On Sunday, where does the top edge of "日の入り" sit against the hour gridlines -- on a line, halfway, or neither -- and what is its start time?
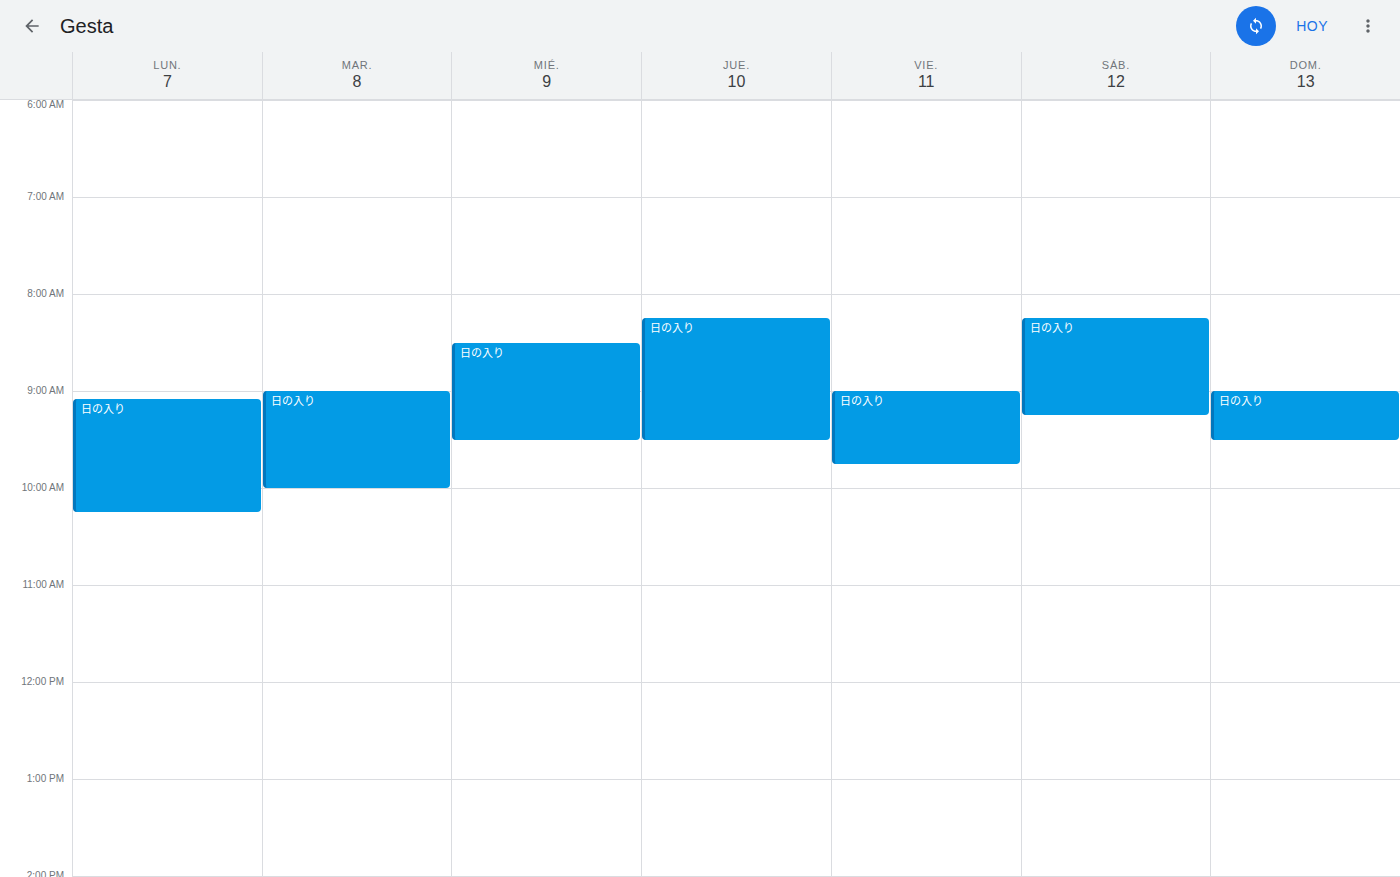
9:00 AM -- exactly on the 9 AM line.